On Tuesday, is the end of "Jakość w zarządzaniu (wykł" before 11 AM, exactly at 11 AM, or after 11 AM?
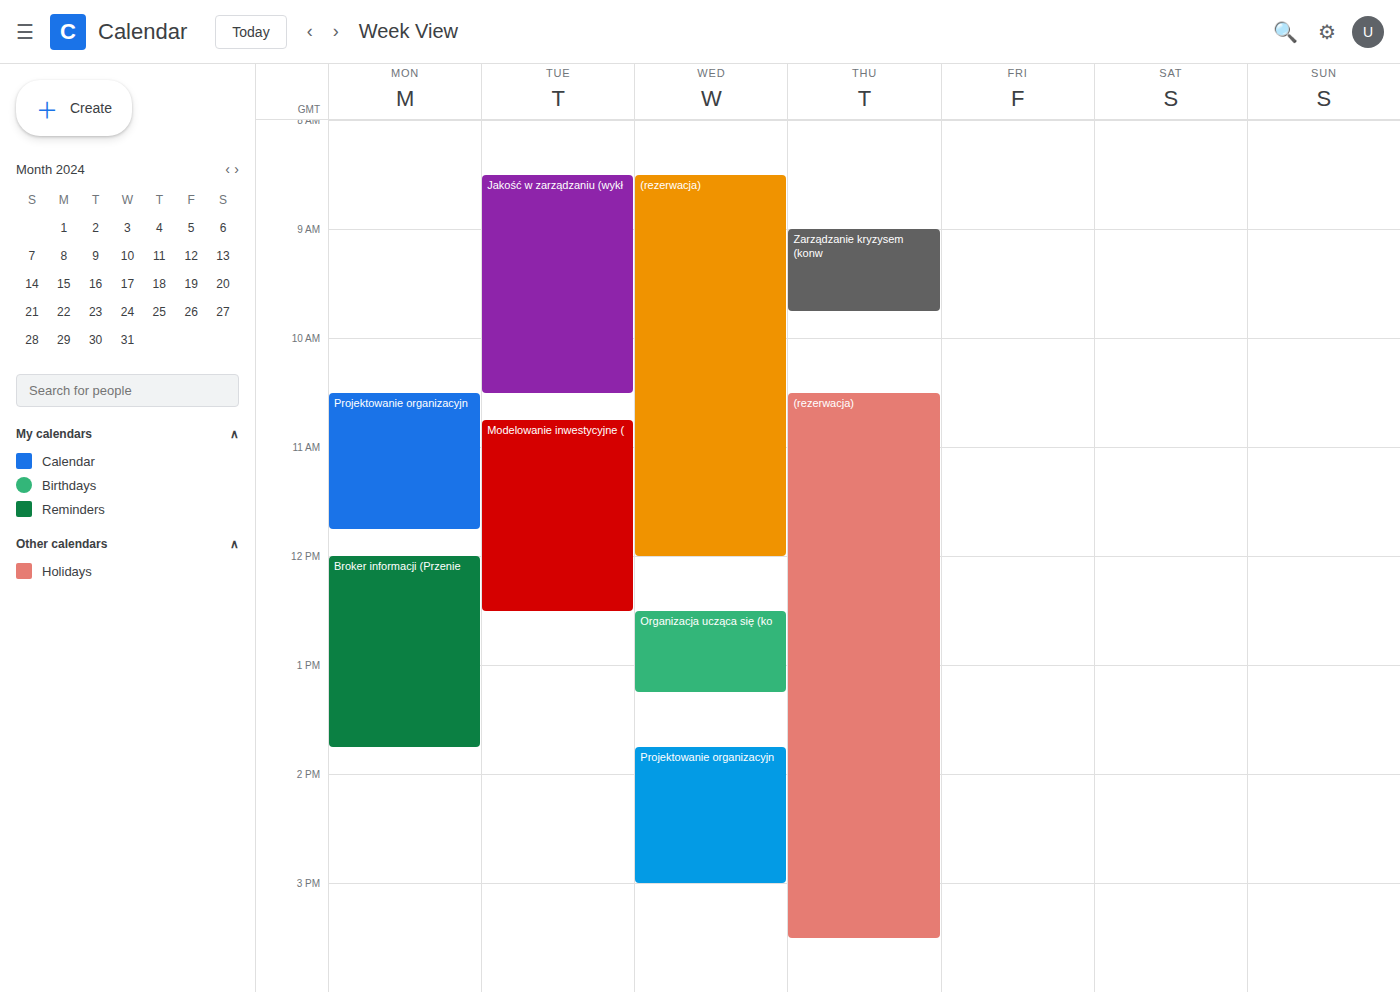
10:30 AM -- before 11 AM, 30 minutes above the 11 AM line.